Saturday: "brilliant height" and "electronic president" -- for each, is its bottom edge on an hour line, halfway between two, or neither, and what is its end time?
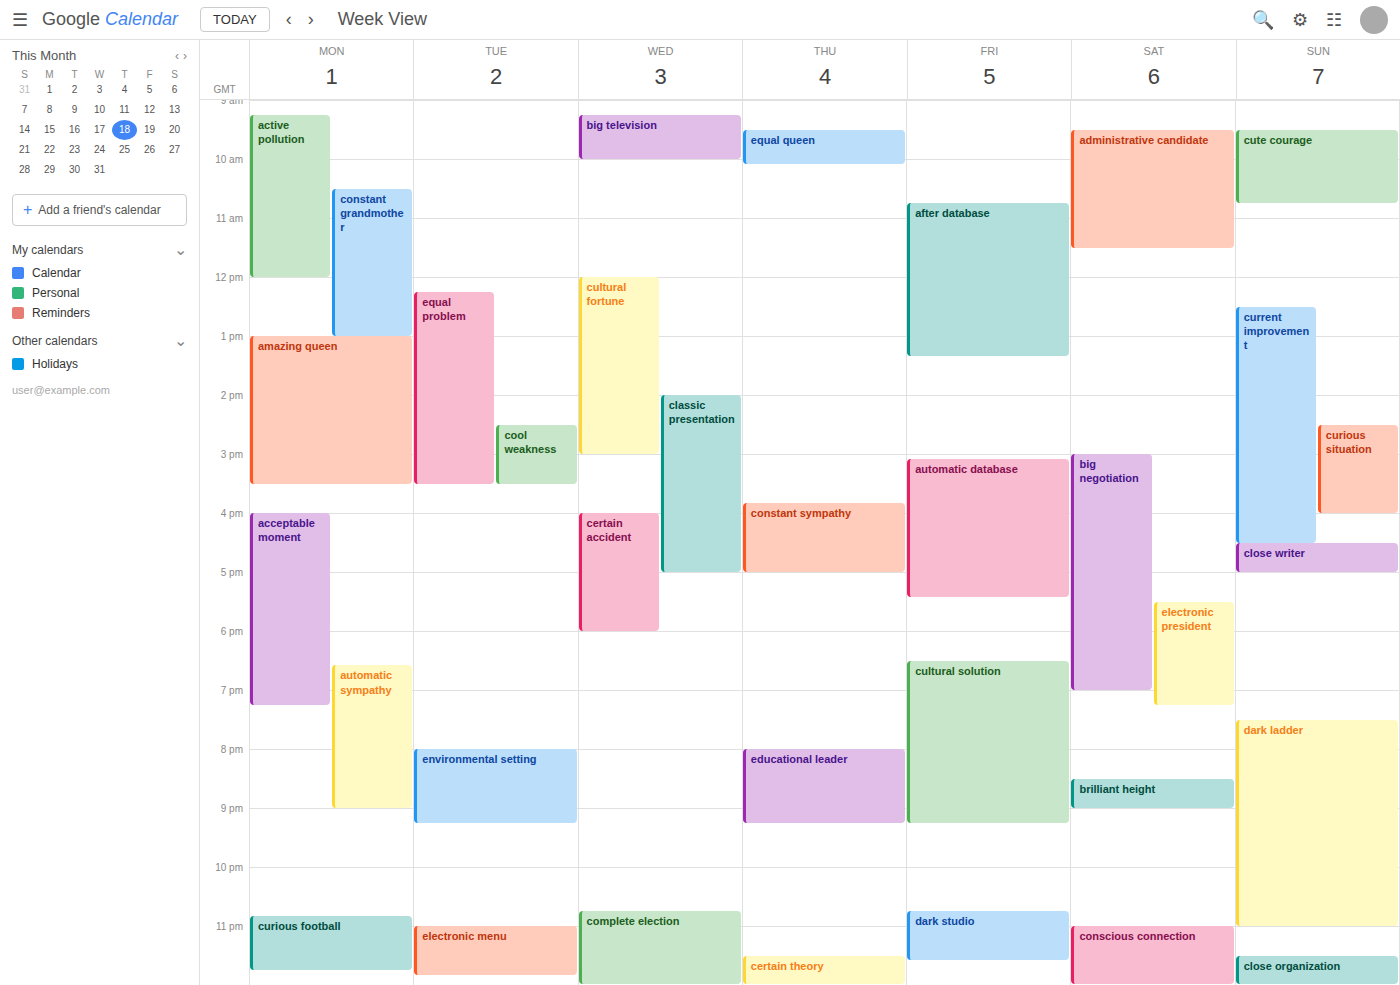
"brilliant height": 9:00 PM, exactly on the 9 PM line. "electronic president": 7:15 PM, neither: a quarter of the way from the 7 PM line to the 8 PM line.